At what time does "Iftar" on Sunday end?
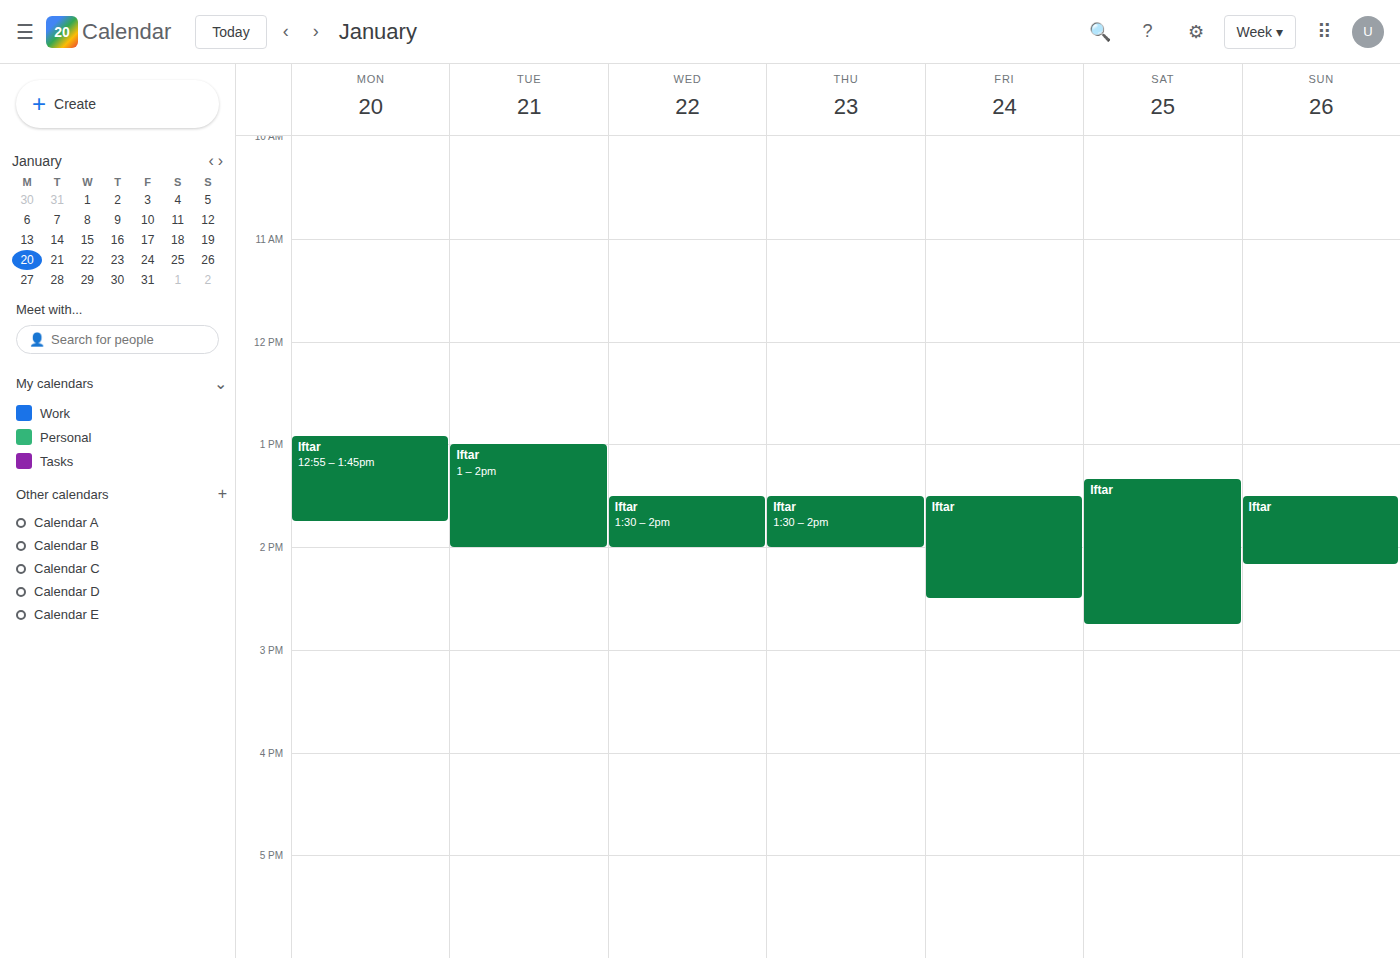
14:10